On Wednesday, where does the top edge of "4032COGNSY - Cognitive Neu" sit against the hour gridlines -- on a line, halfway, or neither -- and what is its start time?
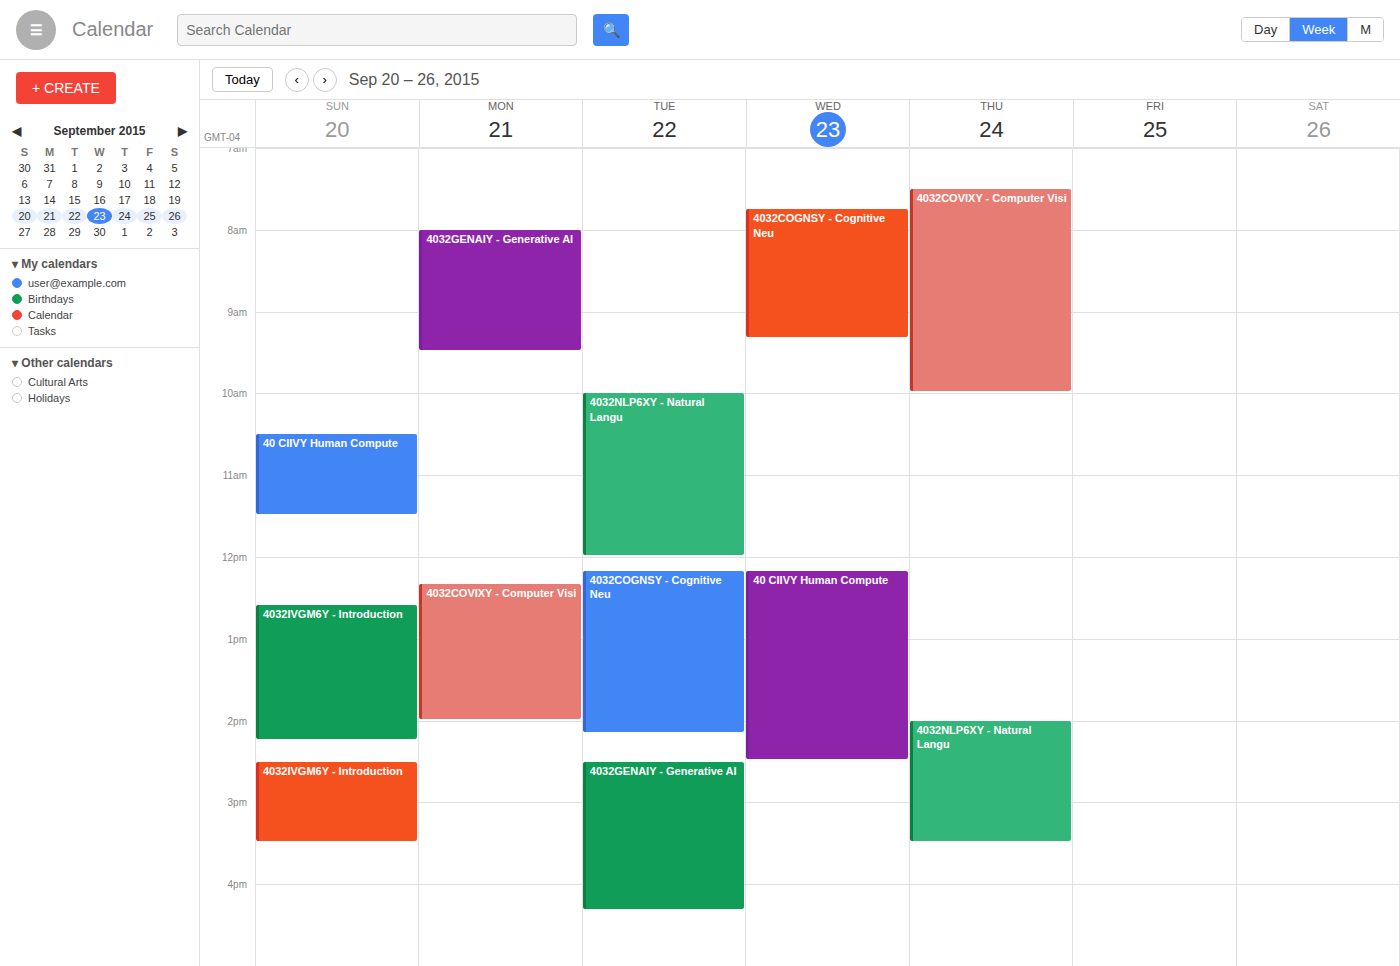
7:45 AM -- neither: three quarters of the way from the 7 AM line to the 8 AM line.